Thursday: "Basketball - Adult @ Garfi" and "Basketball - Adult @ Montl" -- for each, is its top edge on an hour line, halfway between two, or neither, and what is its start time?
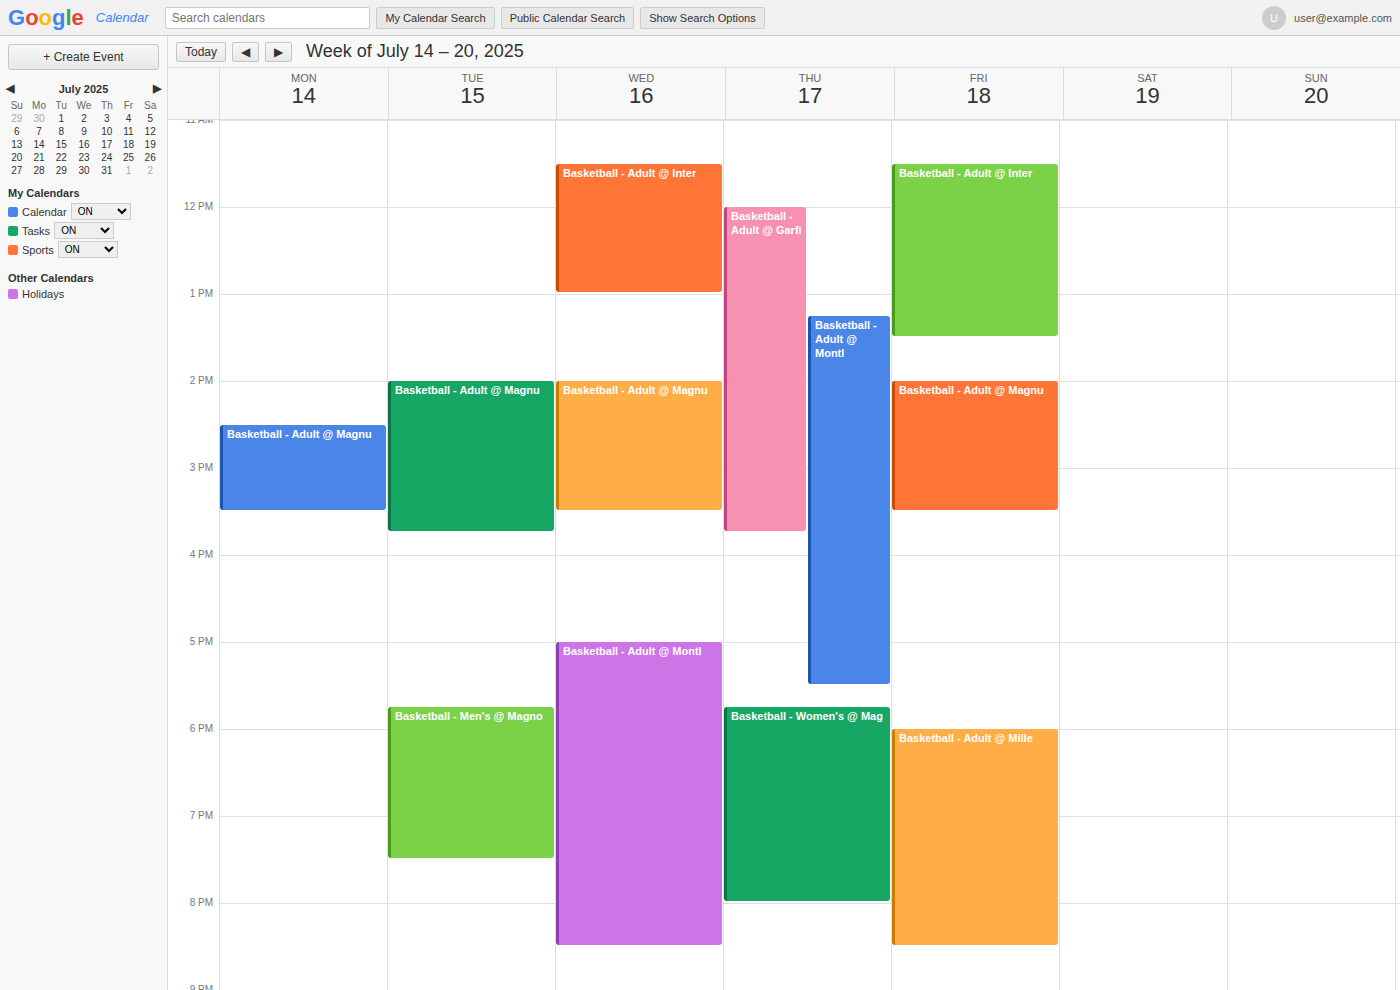
"Basketball - Adult @ Garfi": 12:00 PM, exactly on the 12 PM line. "Basketball - Adult @ Montl": 1:15 PM, neither: a quarter of the way from the 1 PM line to the 2 PM line.